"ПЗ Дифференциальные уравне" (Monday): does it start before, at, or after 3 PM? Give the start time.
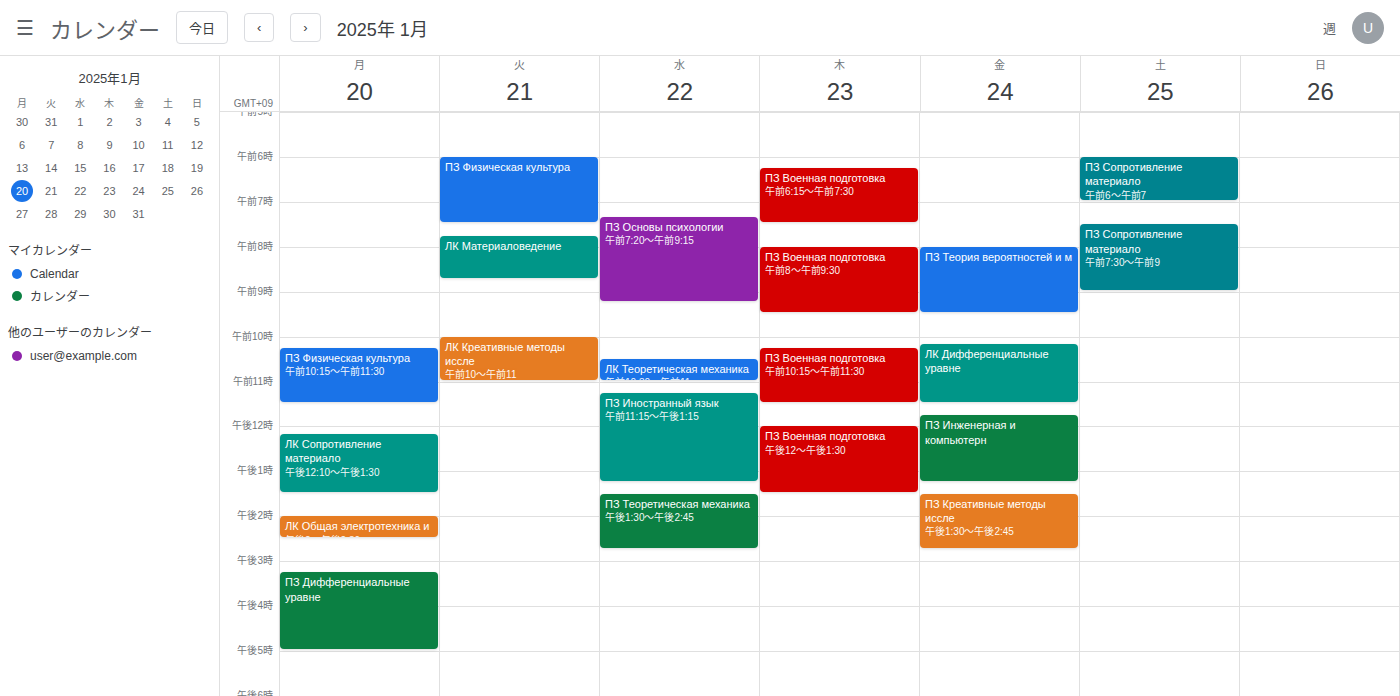
3:15 PM -- after 3 PM, 15 minutes below the 3 PM line.